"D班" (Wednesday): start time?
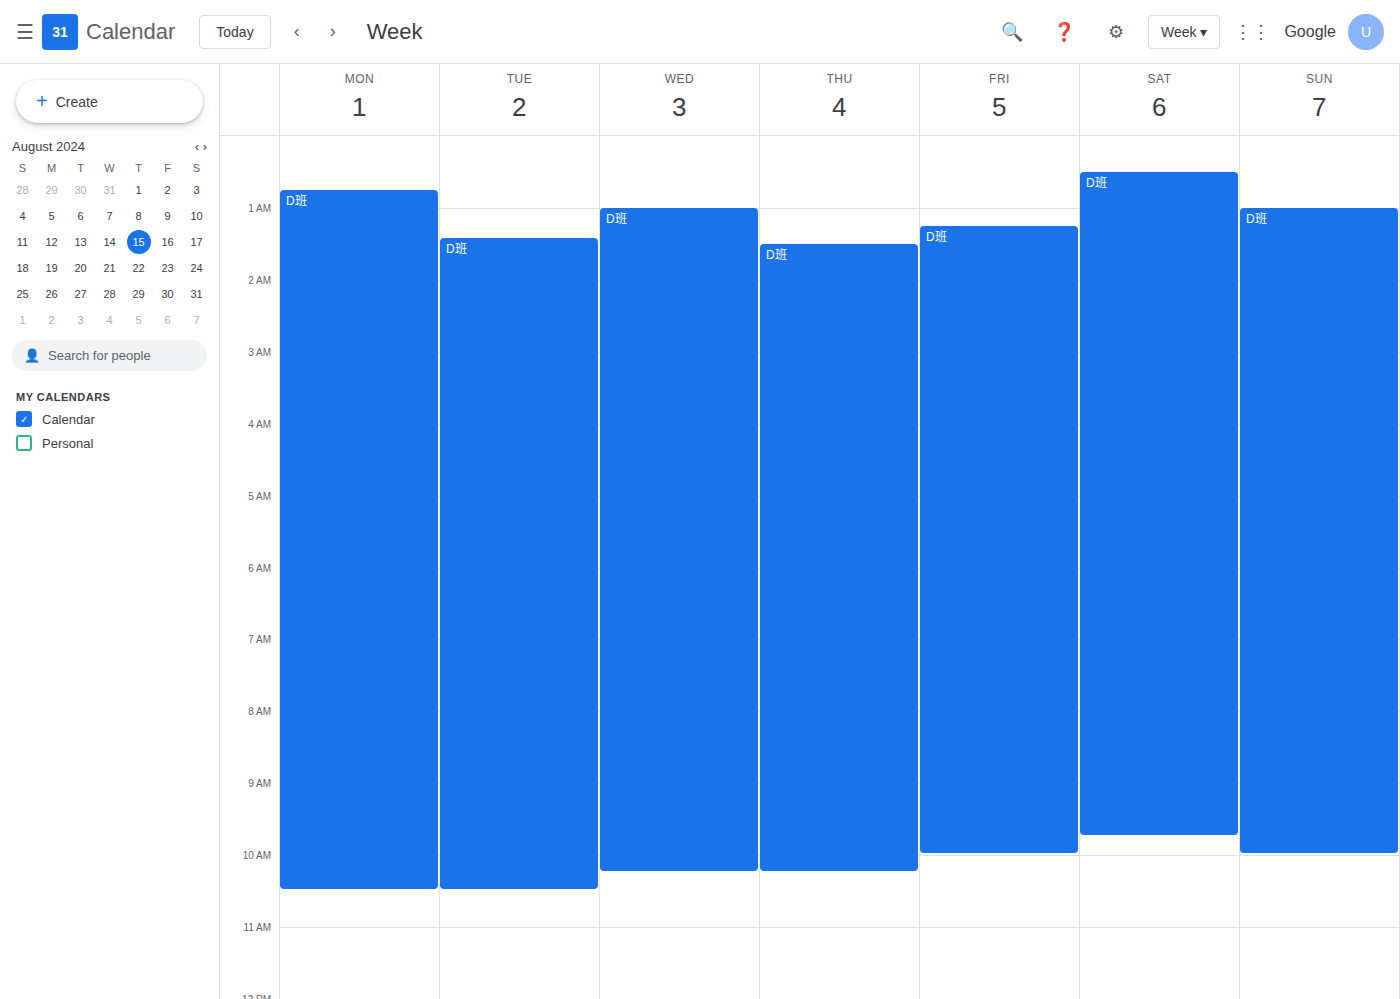
1:00 AM